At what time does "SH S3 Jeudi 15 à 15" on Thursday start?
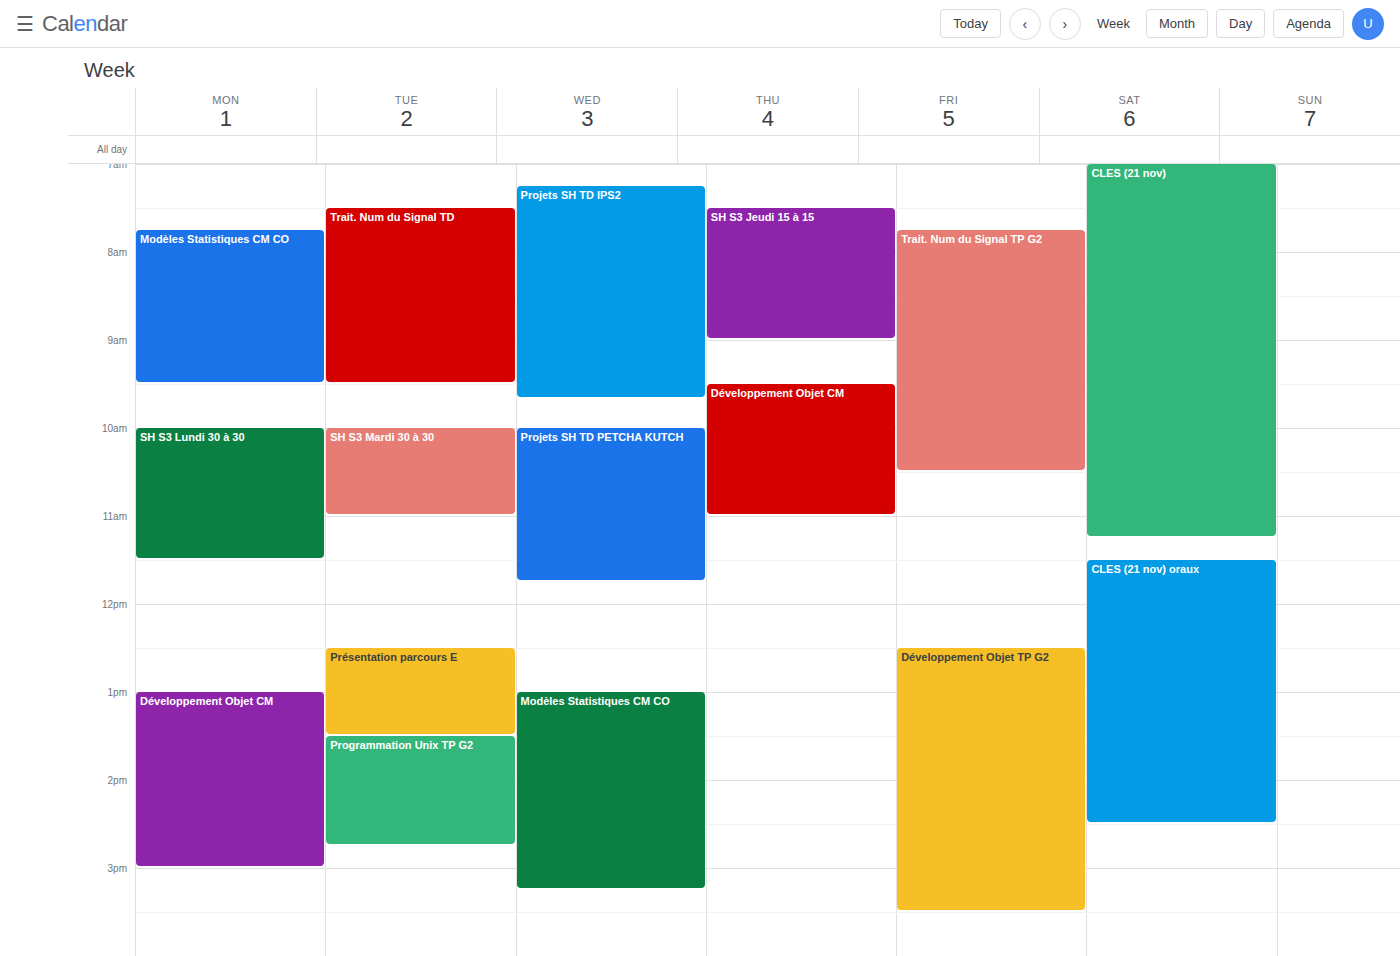
7:30 AM